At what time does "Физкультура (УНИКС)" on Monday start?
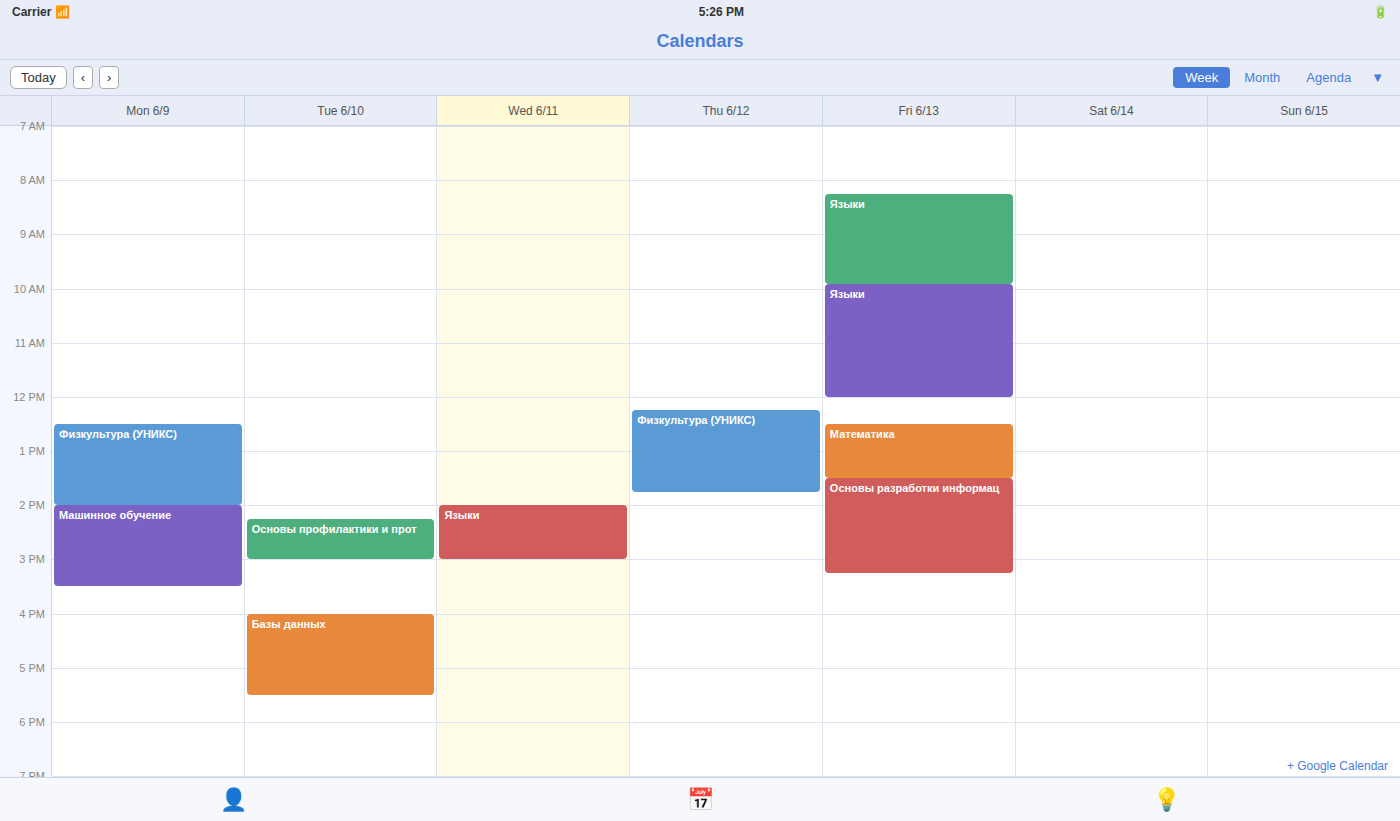
12:30 PM